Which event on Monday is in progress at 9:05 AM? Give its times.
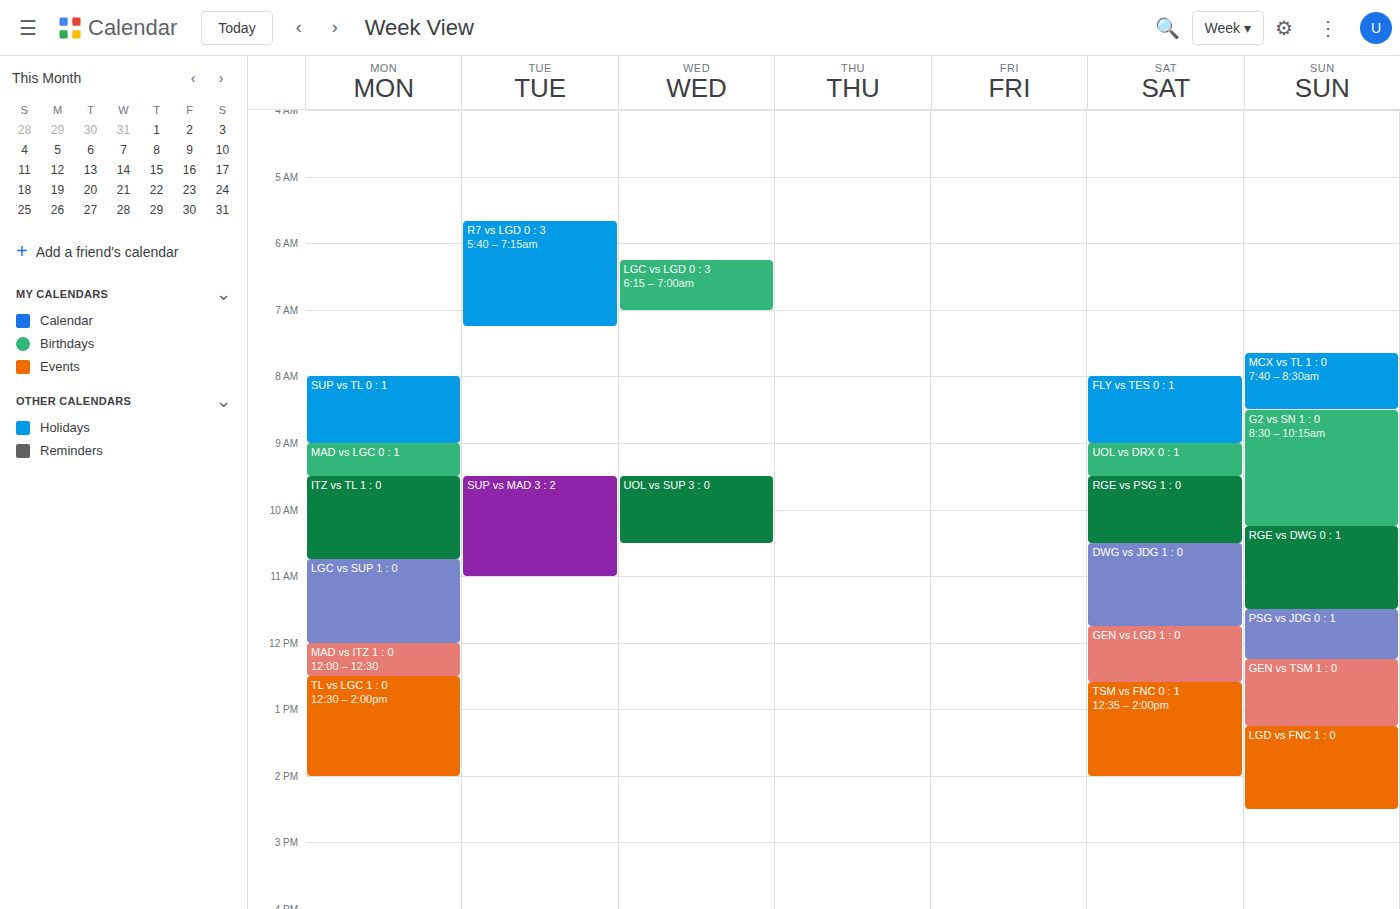
"MAD vs LGC 0 : 1", 9:00 AM to 9:30 AM